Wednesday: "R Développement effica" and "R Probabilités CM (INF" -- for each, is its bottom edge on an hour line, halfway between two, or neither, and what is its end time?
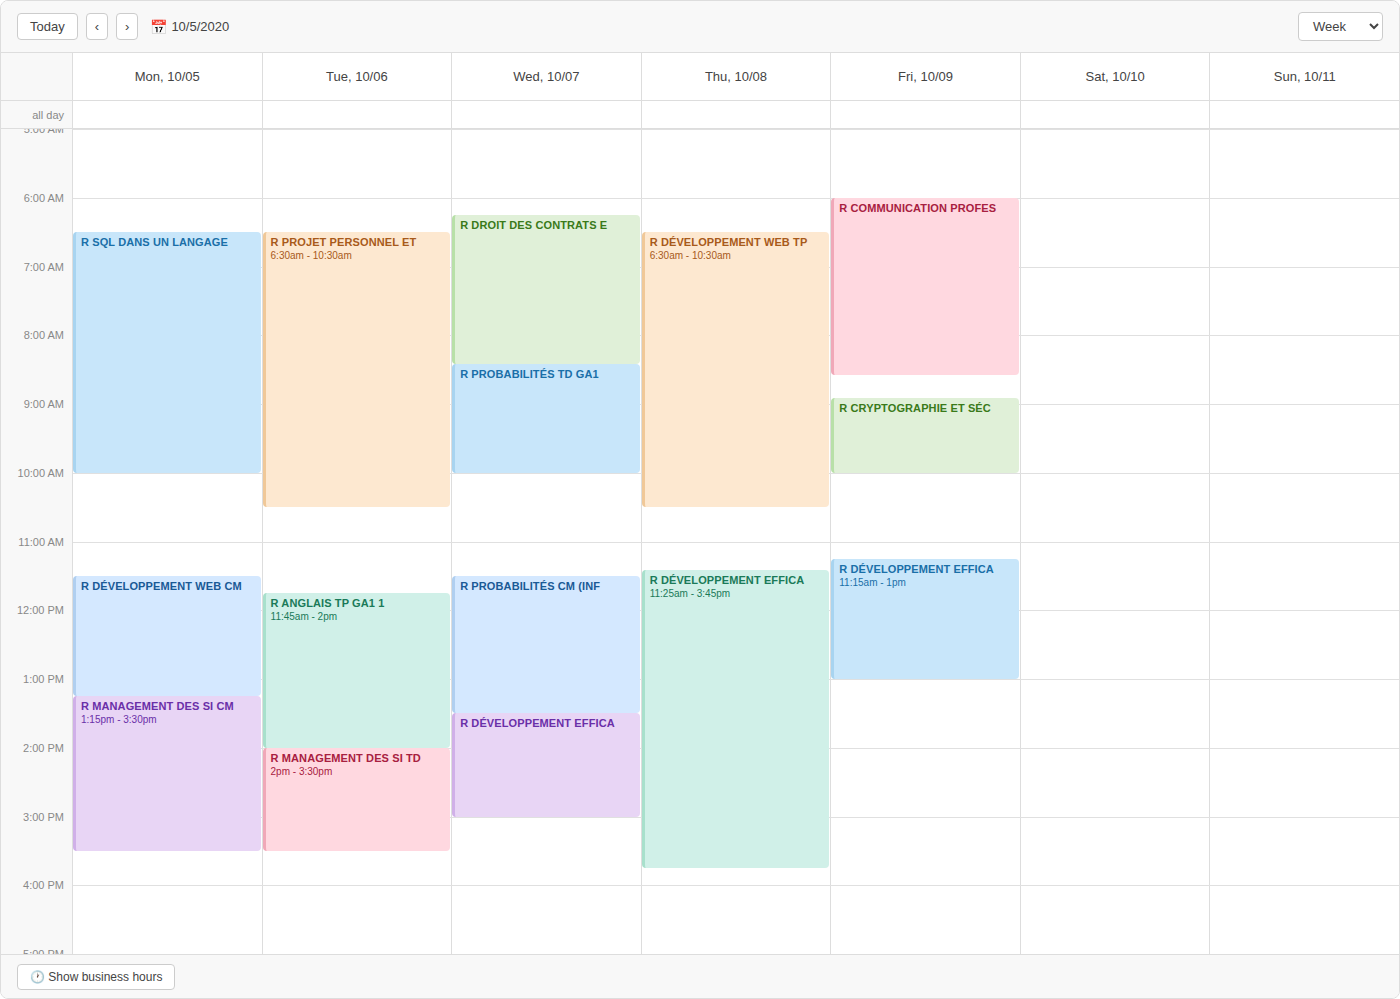
"R Développement effica": 3:00 PM, exactly on the 3 PM line. "R Probabilités CM (INF": 1:30 PM, halfway between the 1 PM and 2 PM lines.